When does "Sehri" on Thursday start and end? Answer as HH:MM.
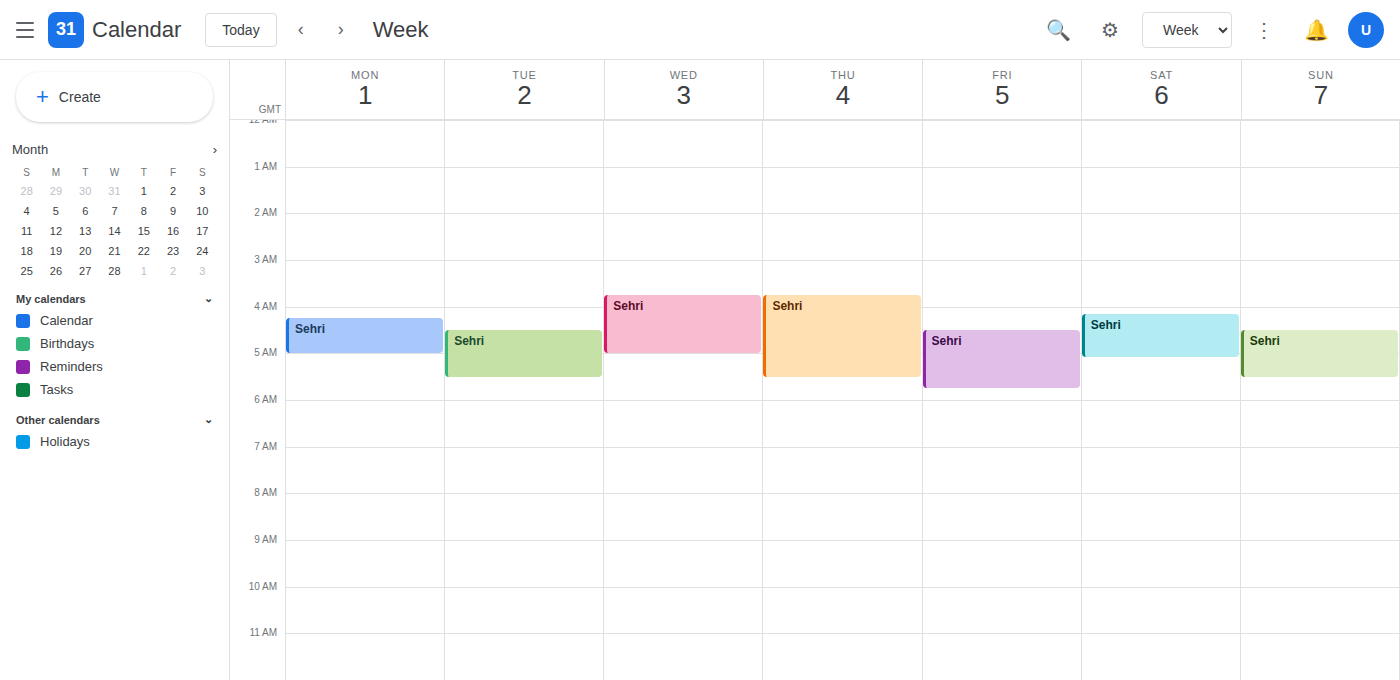
03:45 to 05:30